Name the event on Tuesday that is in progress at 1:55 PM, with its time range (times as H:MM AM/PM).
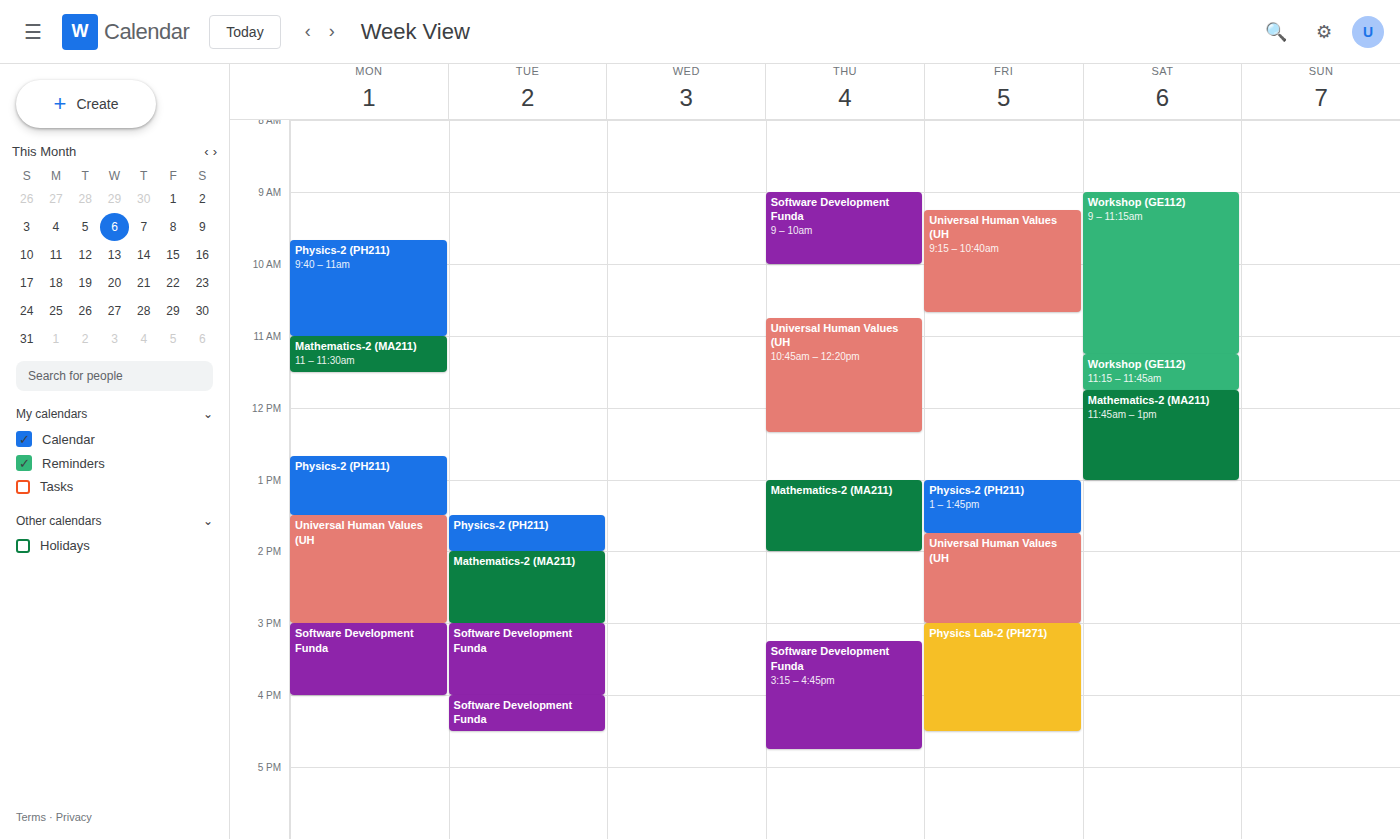
"Physics-2 (PH211)", 1:30 PM to 2:00 PM